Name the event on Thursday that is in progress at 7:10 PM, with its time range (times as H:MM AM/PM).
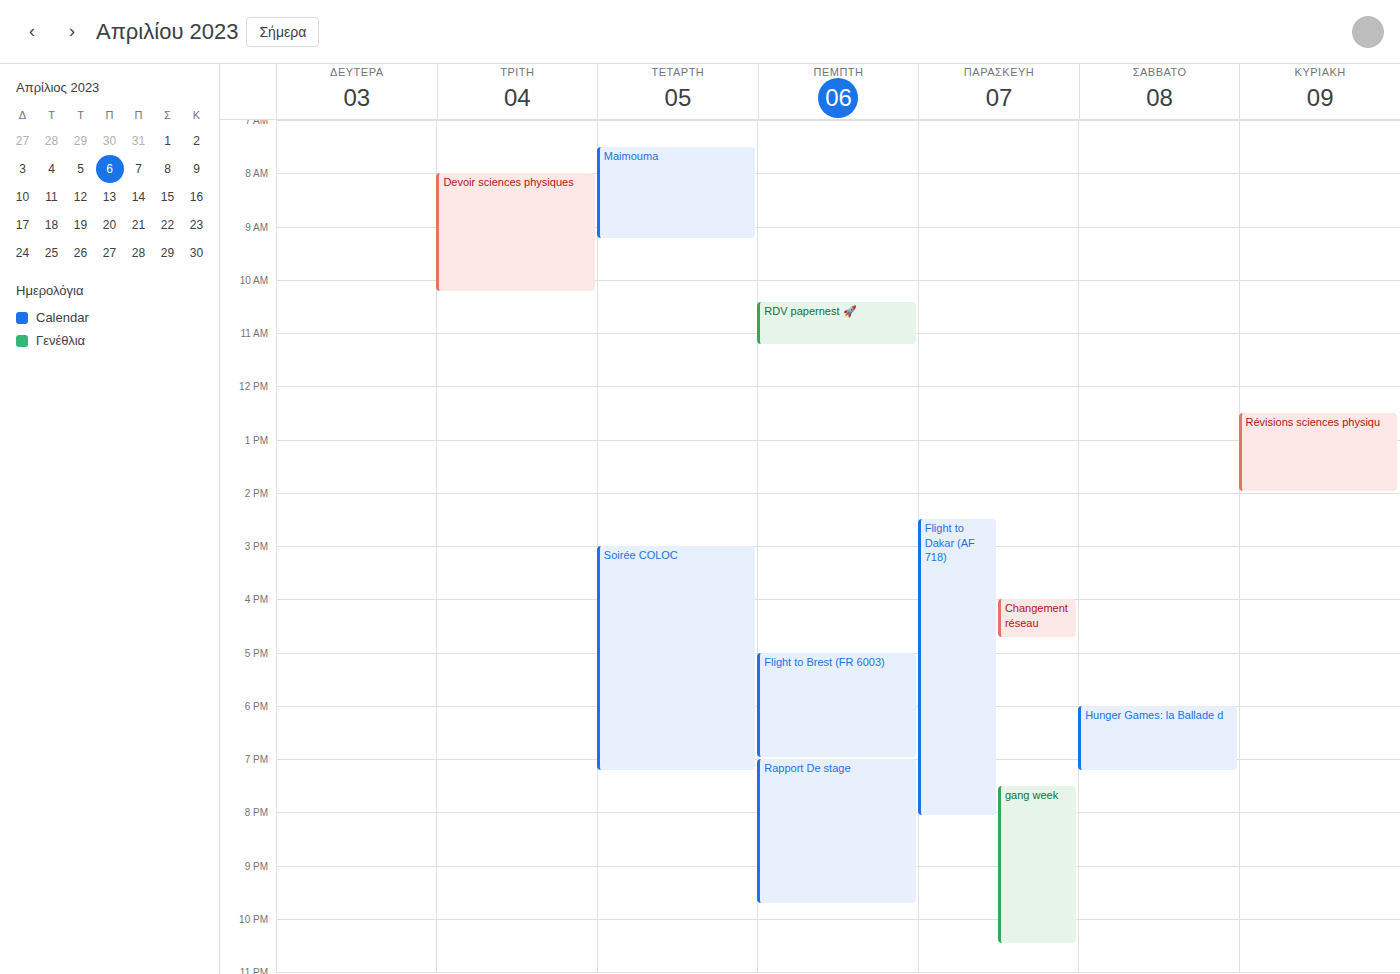
"Rapport De stage", 7:00 PM to 9:45 PM